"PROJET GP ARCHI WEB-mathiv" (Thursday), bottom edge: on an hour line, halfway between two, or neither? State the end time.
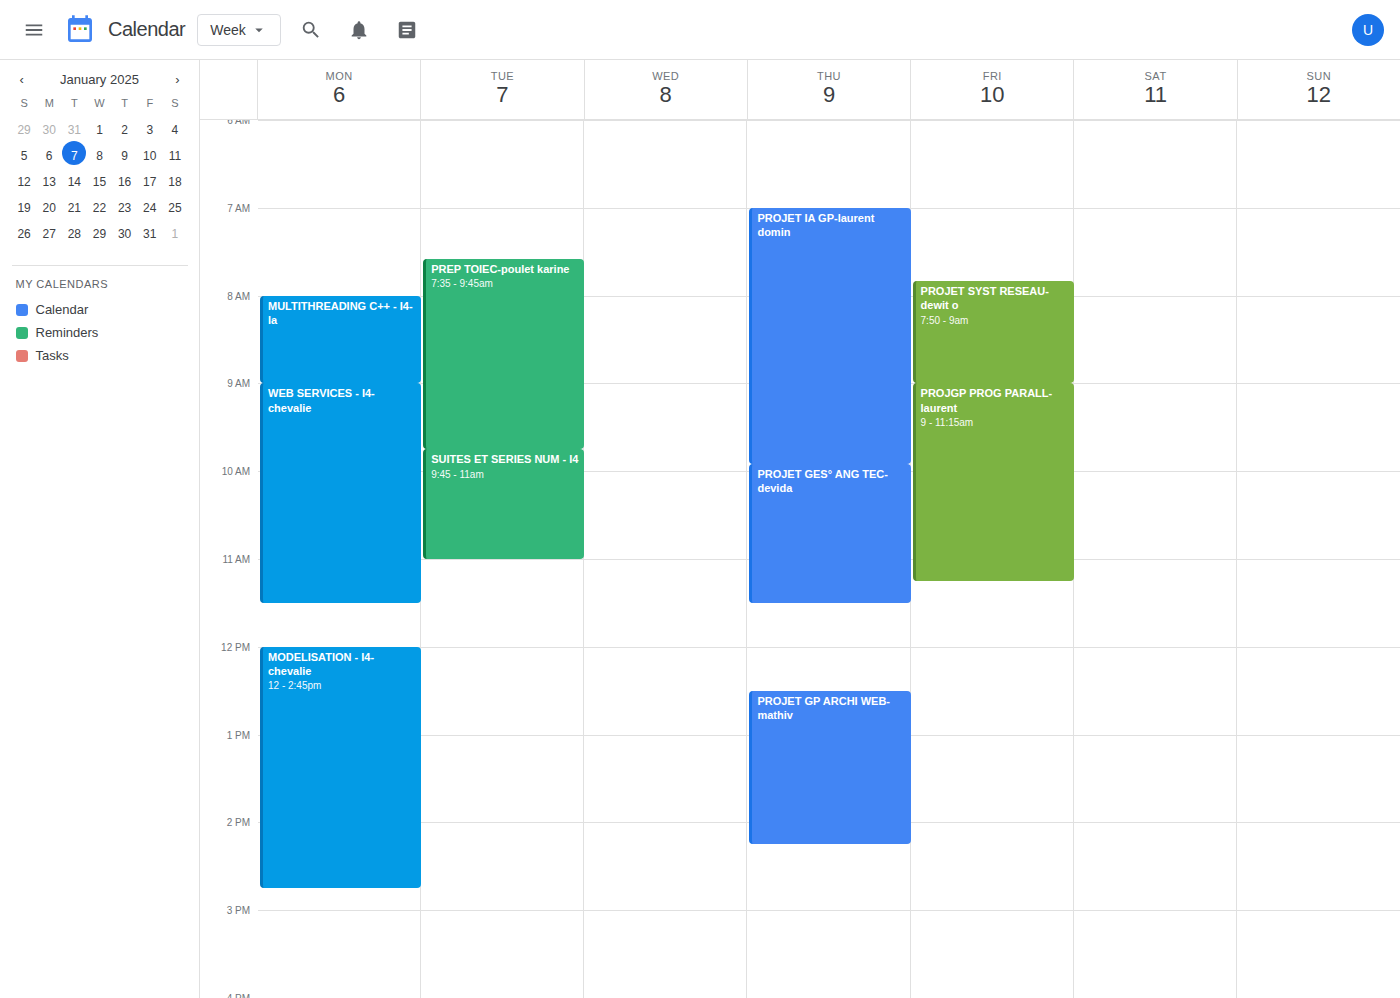
2:15 PM -- neither: a quarter of the way from the 2 PM line to the 3 PM line.